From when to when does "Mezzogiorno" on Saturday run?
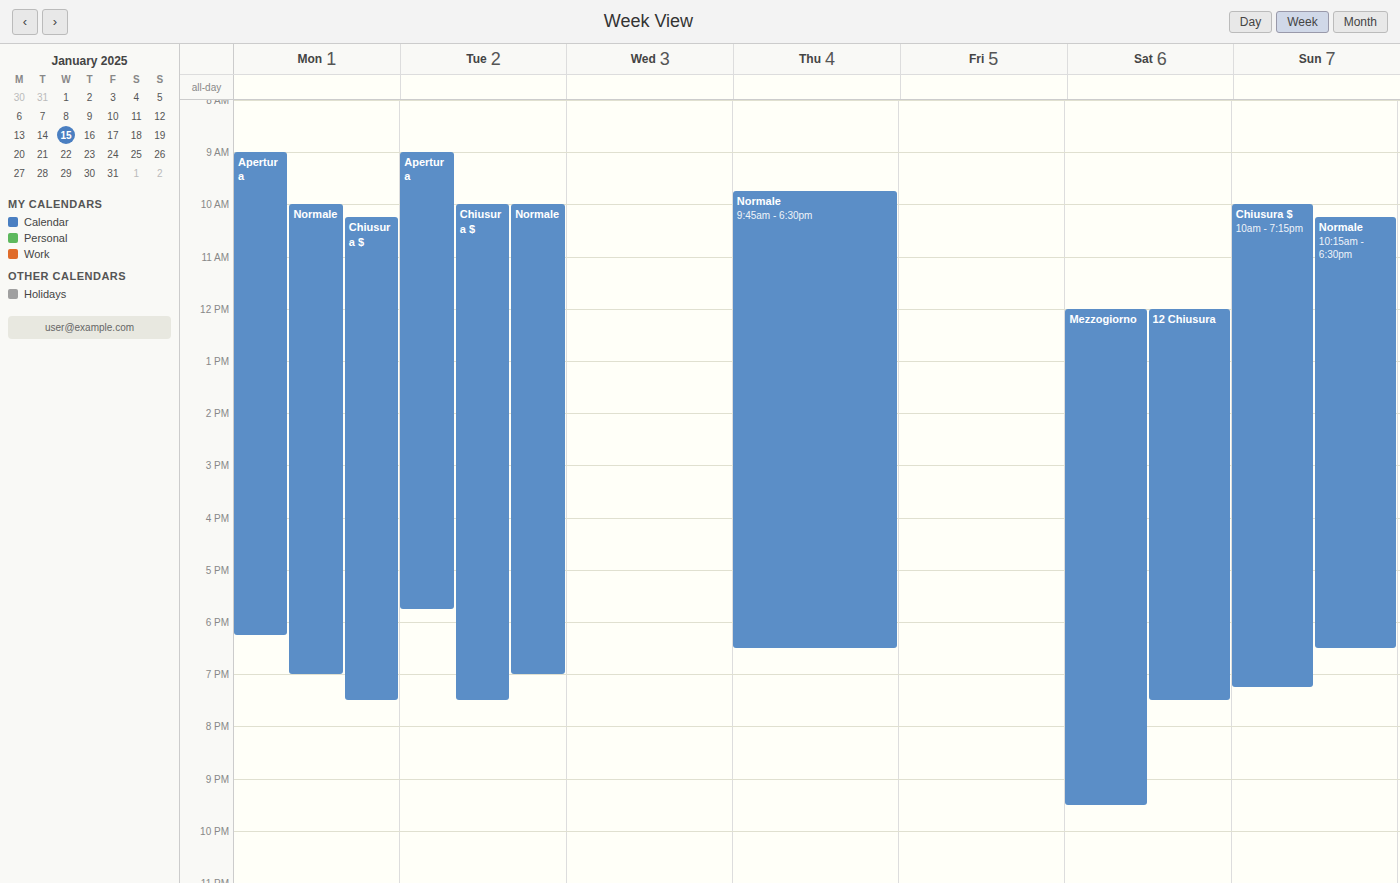
12:00 PM to 9:30 PM